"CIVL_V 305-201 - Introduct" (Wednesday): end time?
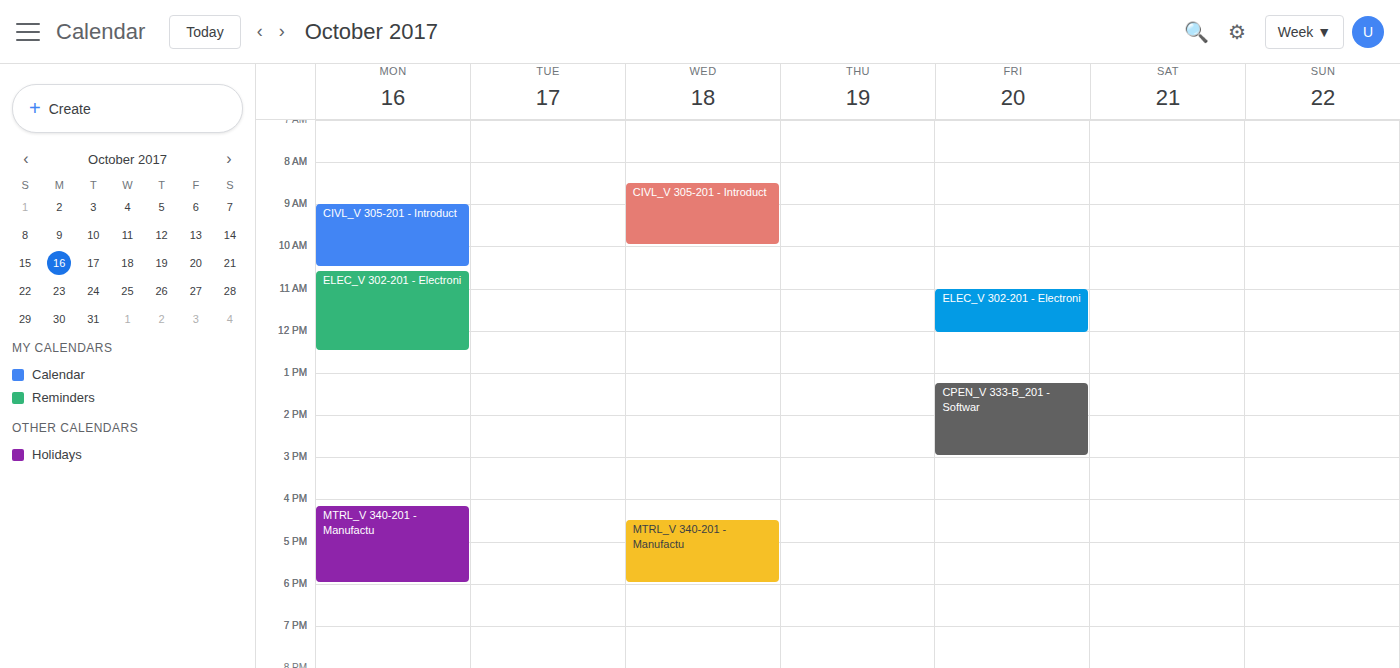
10:00 AM